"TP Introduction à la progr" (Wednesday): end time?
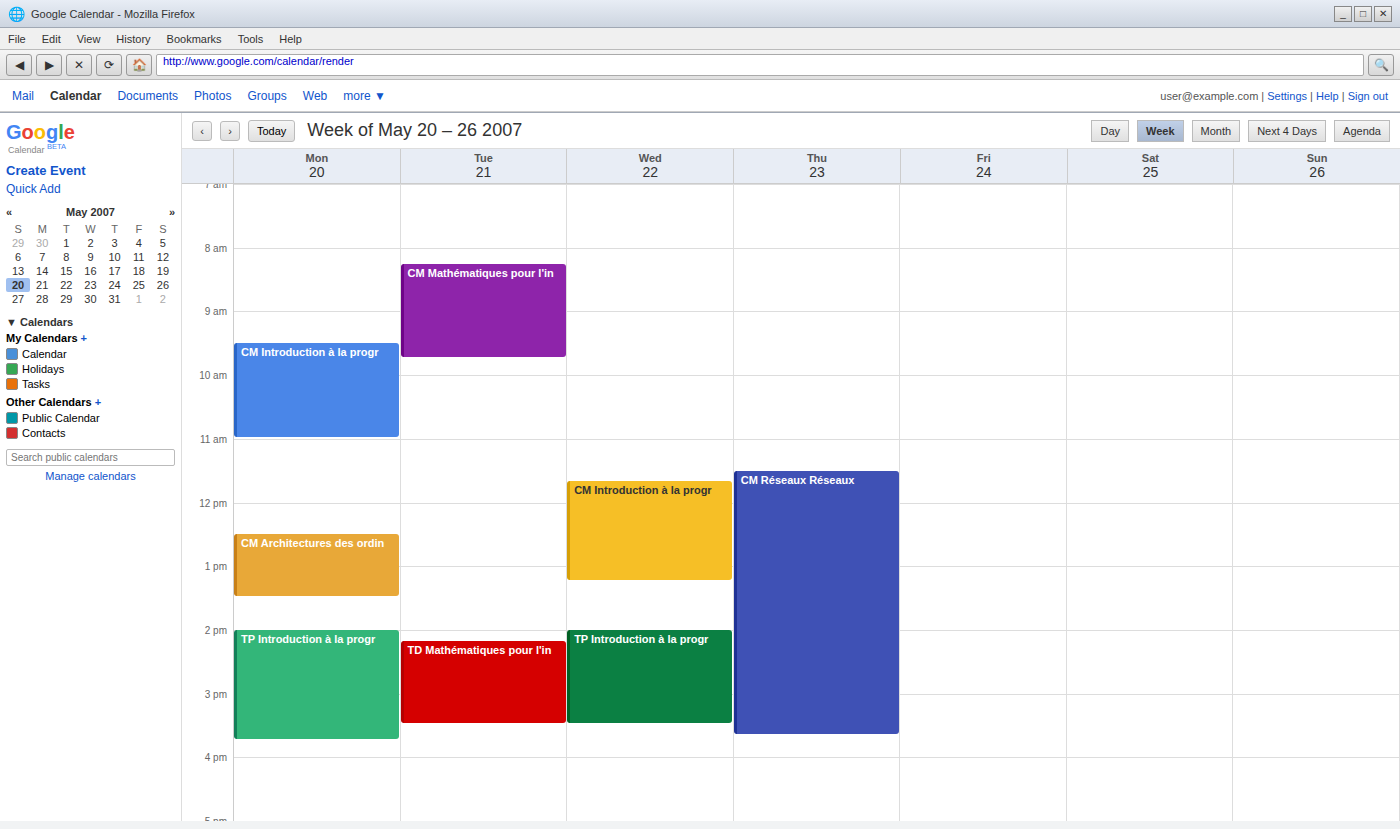
3:30 PM